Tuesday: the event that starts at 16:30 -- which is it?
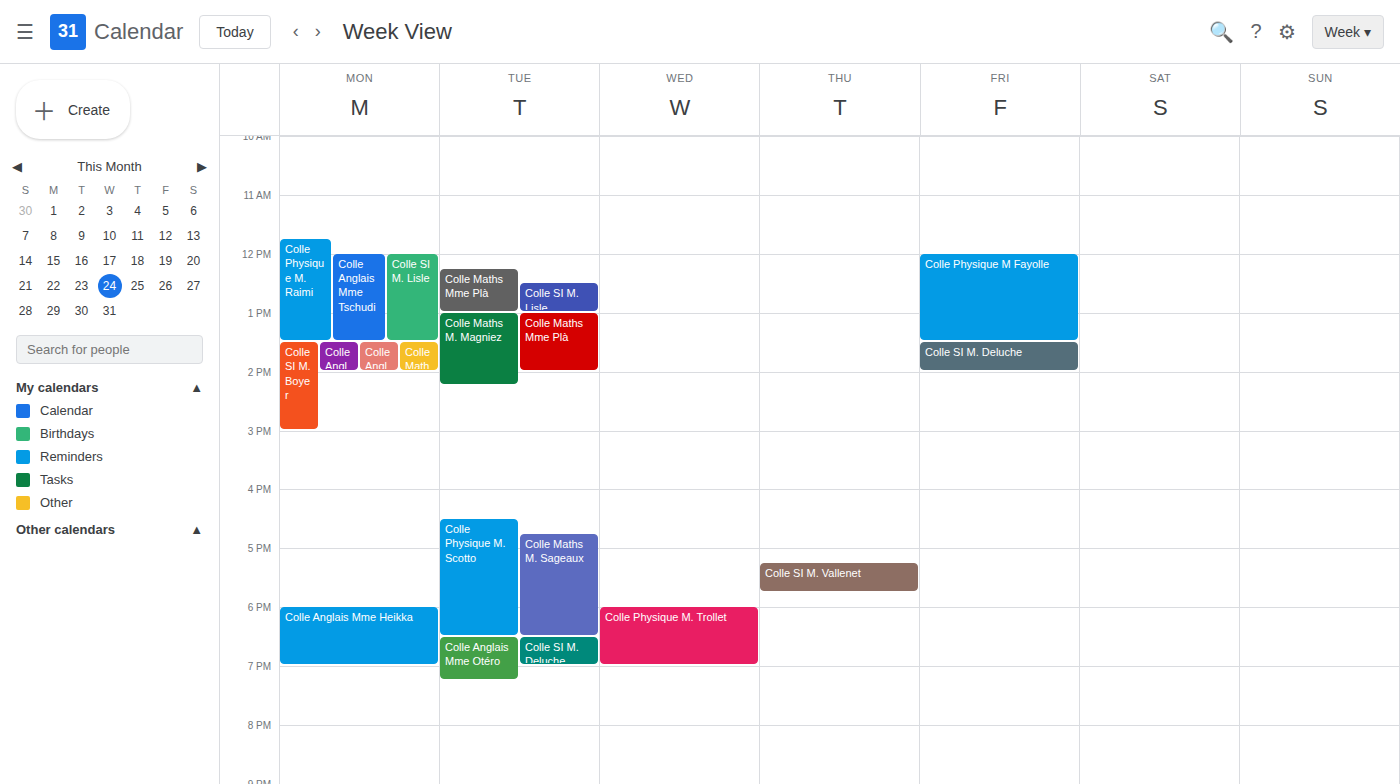
"Colle Physique M. Scotto"